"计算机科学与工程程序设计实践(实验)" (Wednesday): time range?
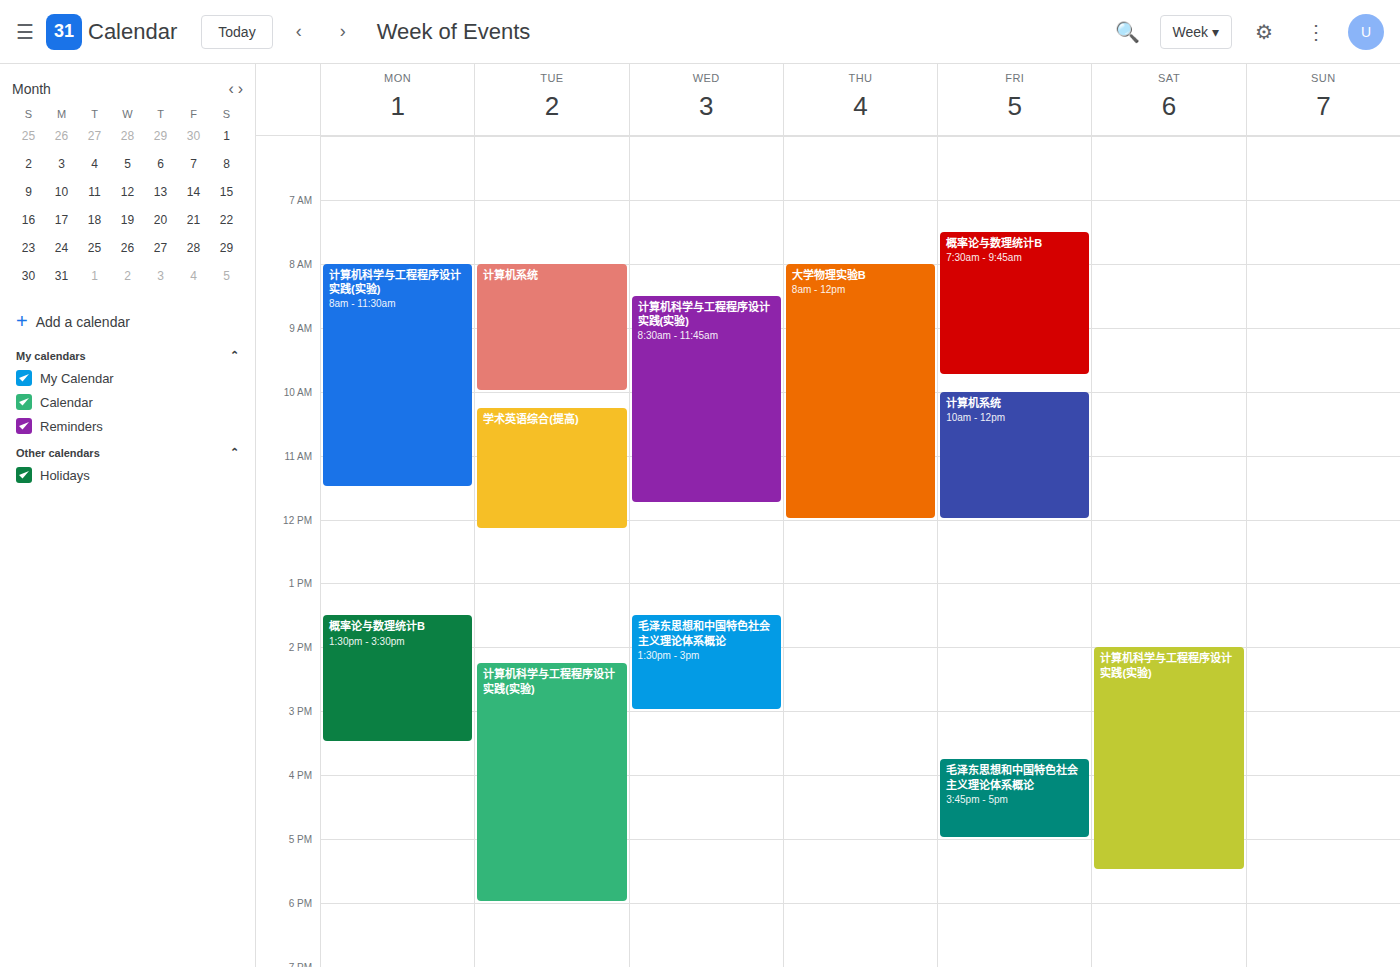
8:30 AM to 11:45 AM